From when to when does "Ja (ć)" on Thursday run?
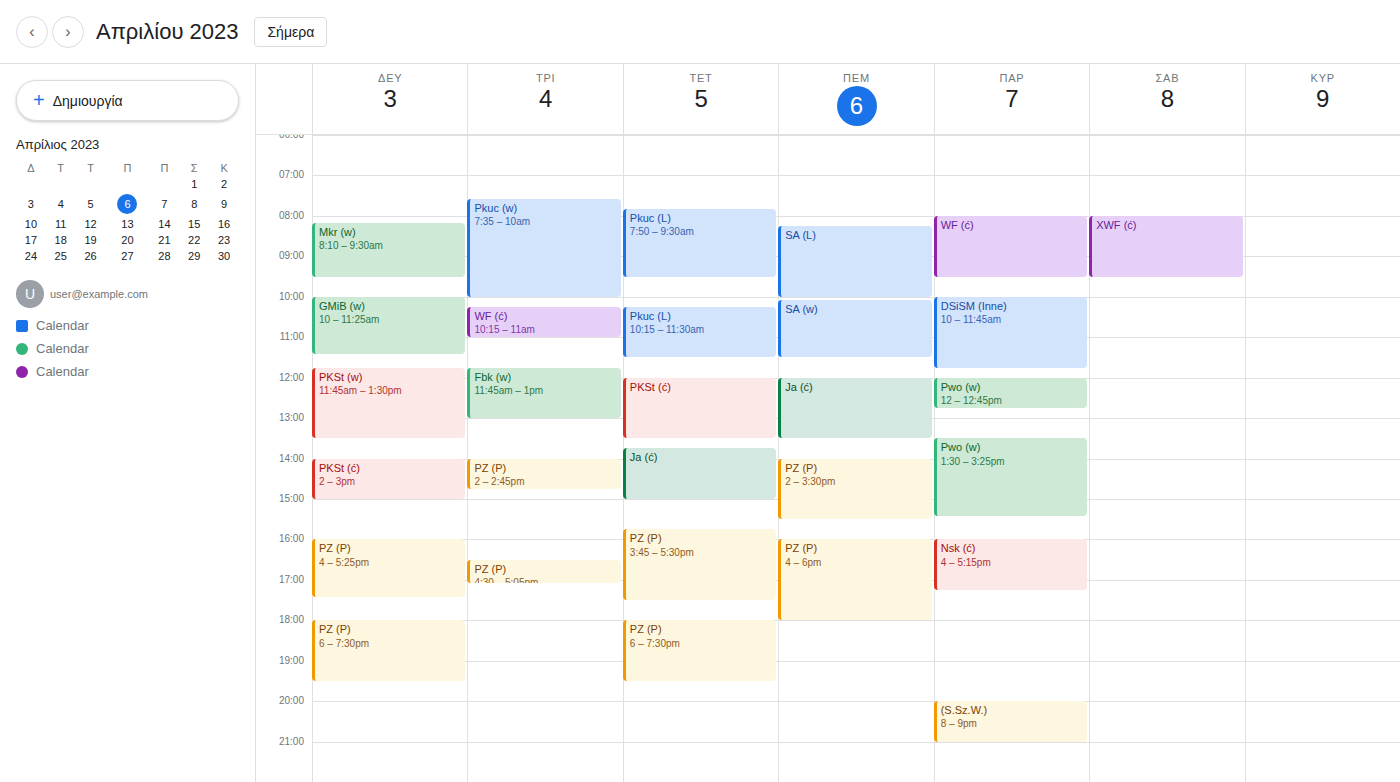
12:00 to 13:30